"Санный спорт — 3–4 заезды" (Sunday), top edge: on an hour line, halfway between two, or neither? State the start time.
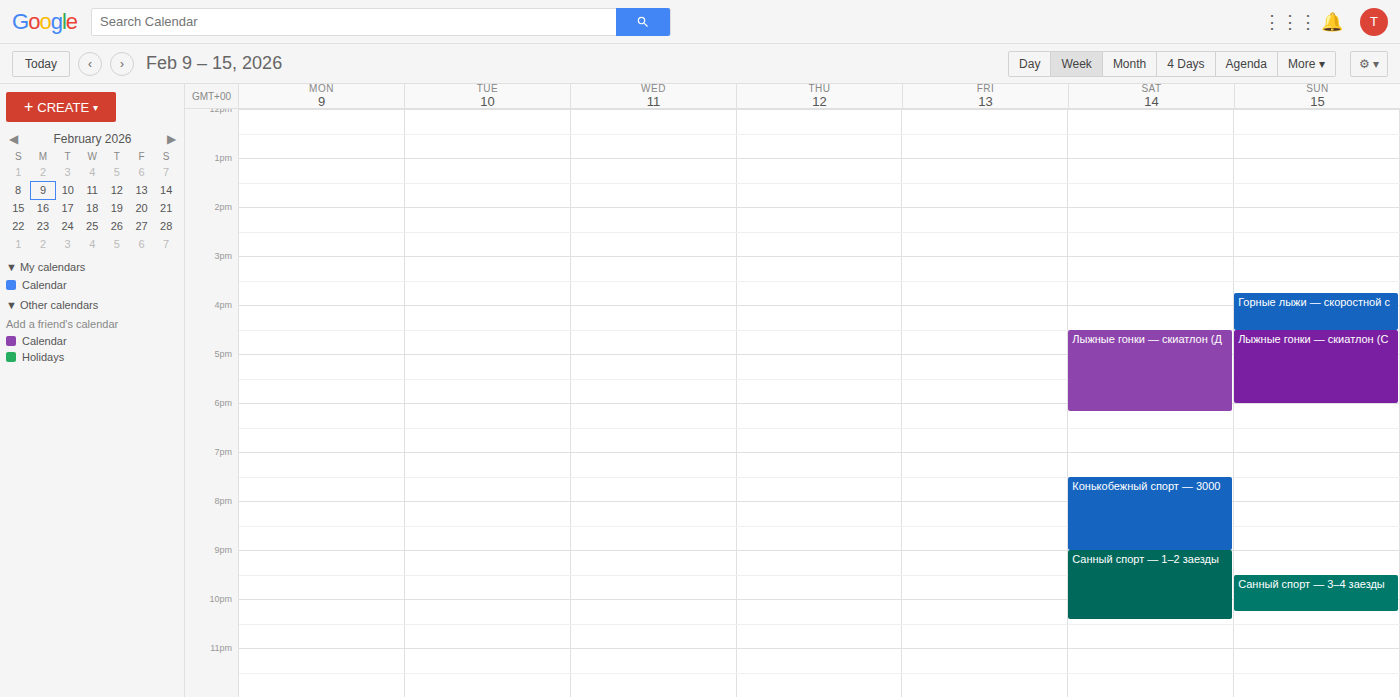
9:30 PM -- halfway between the 9 PM and 10 PM lines.